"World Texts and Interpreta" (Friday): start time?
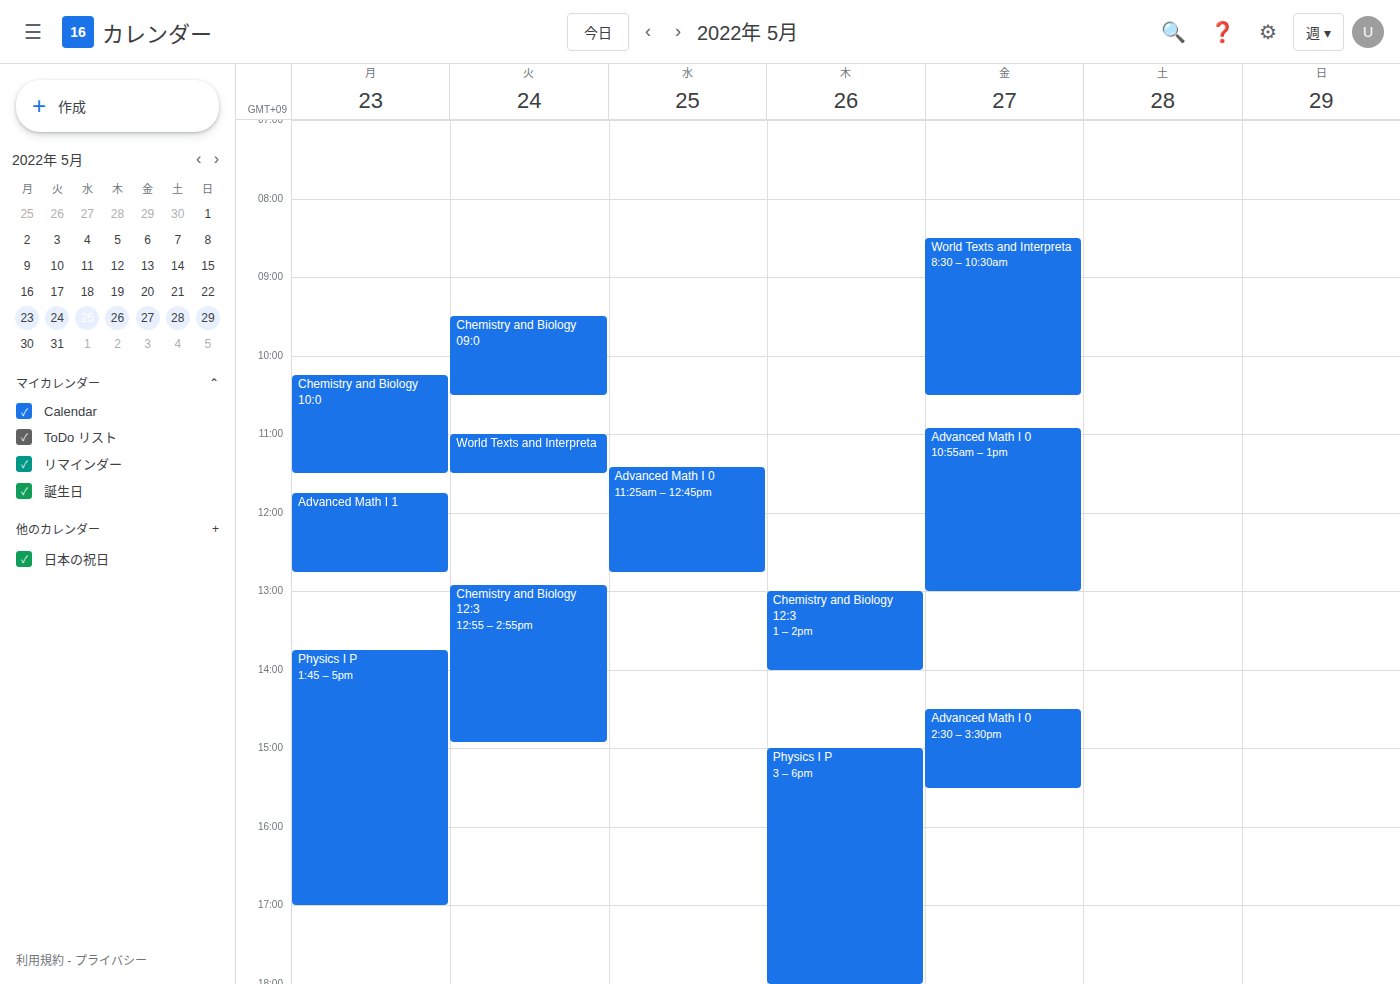
8:30 AM